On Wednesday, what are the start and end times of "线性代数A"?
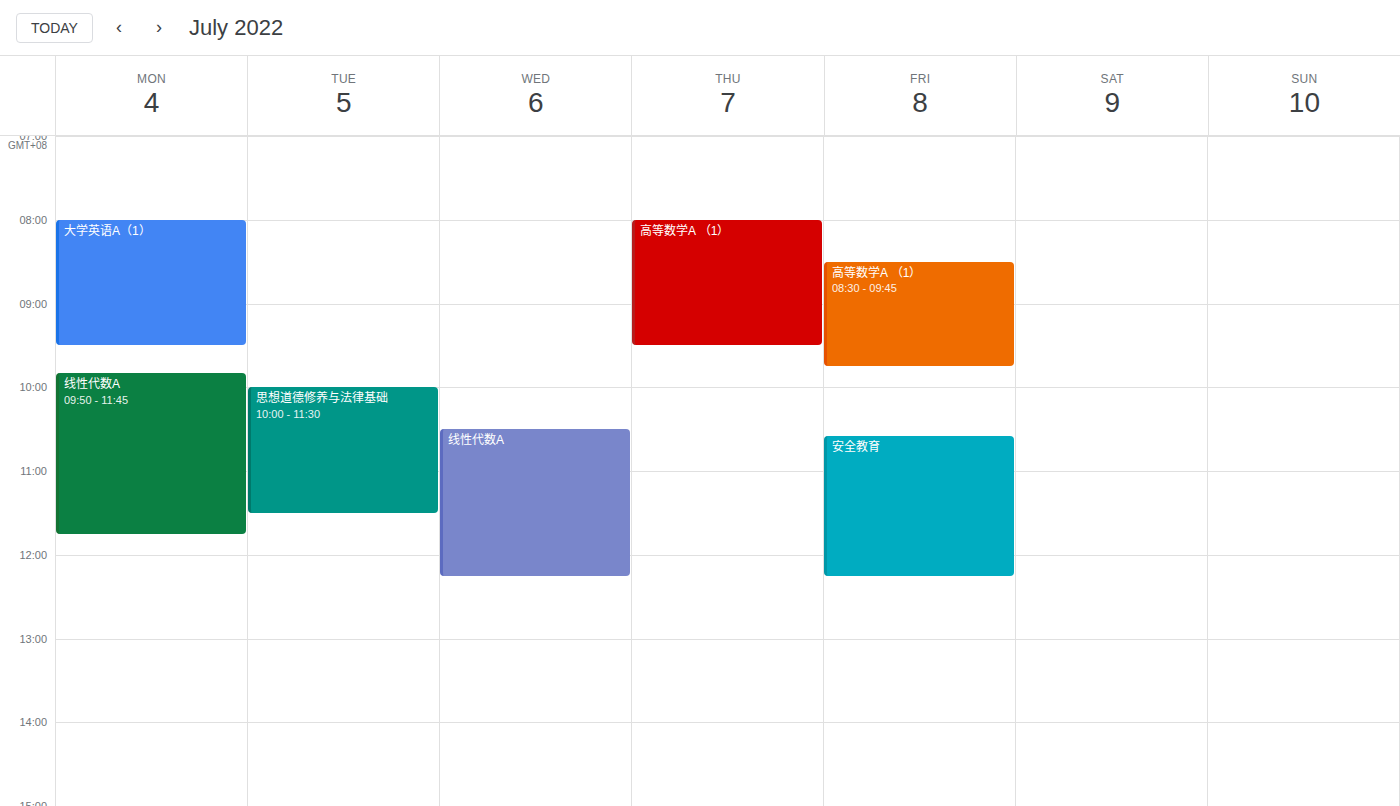
10:30 AM to 12:15 PM